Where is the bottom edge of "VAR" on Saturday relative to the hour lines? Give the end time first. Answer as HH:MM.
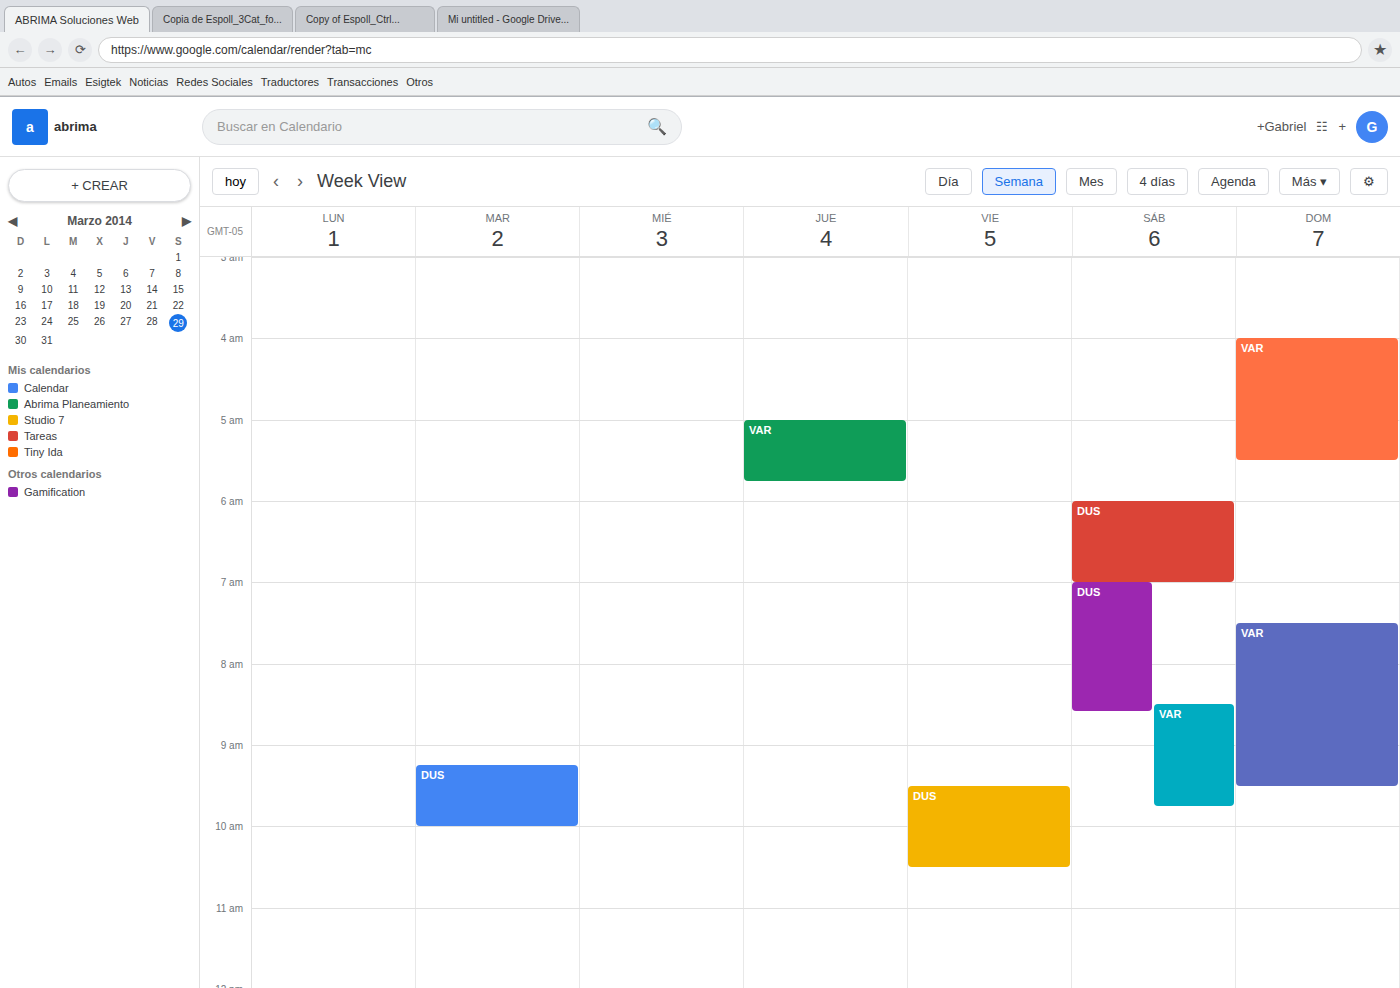
09:45 -- neither: three quarters of the way from the 09:00 line to the 10:00 line.